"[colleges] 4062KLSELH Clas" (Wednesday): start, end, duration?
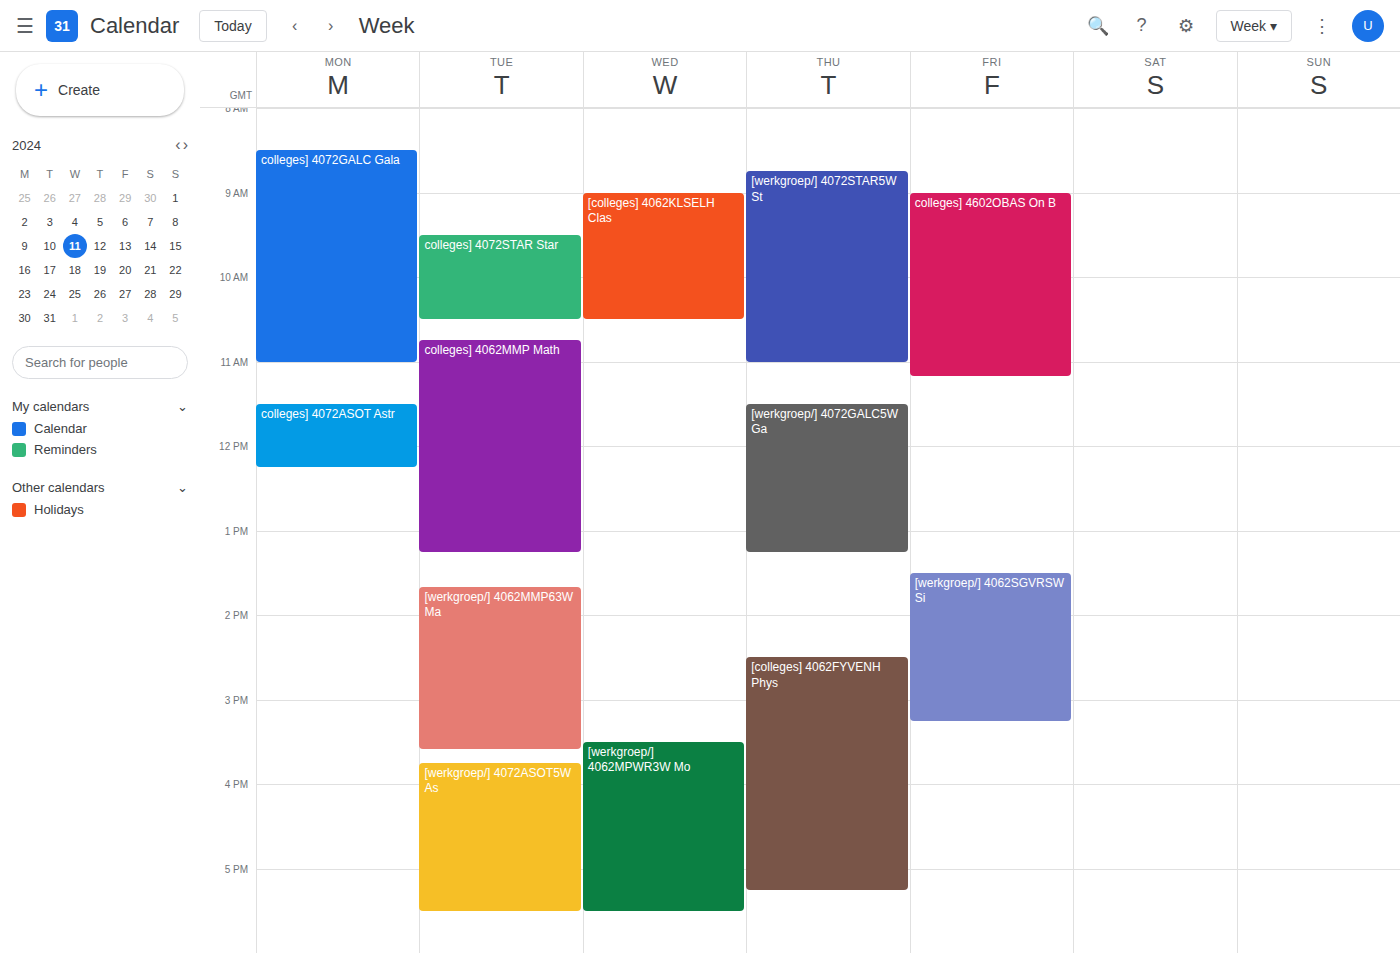
9:00 AM to 10:30 AM, 1 hour 30 minutes